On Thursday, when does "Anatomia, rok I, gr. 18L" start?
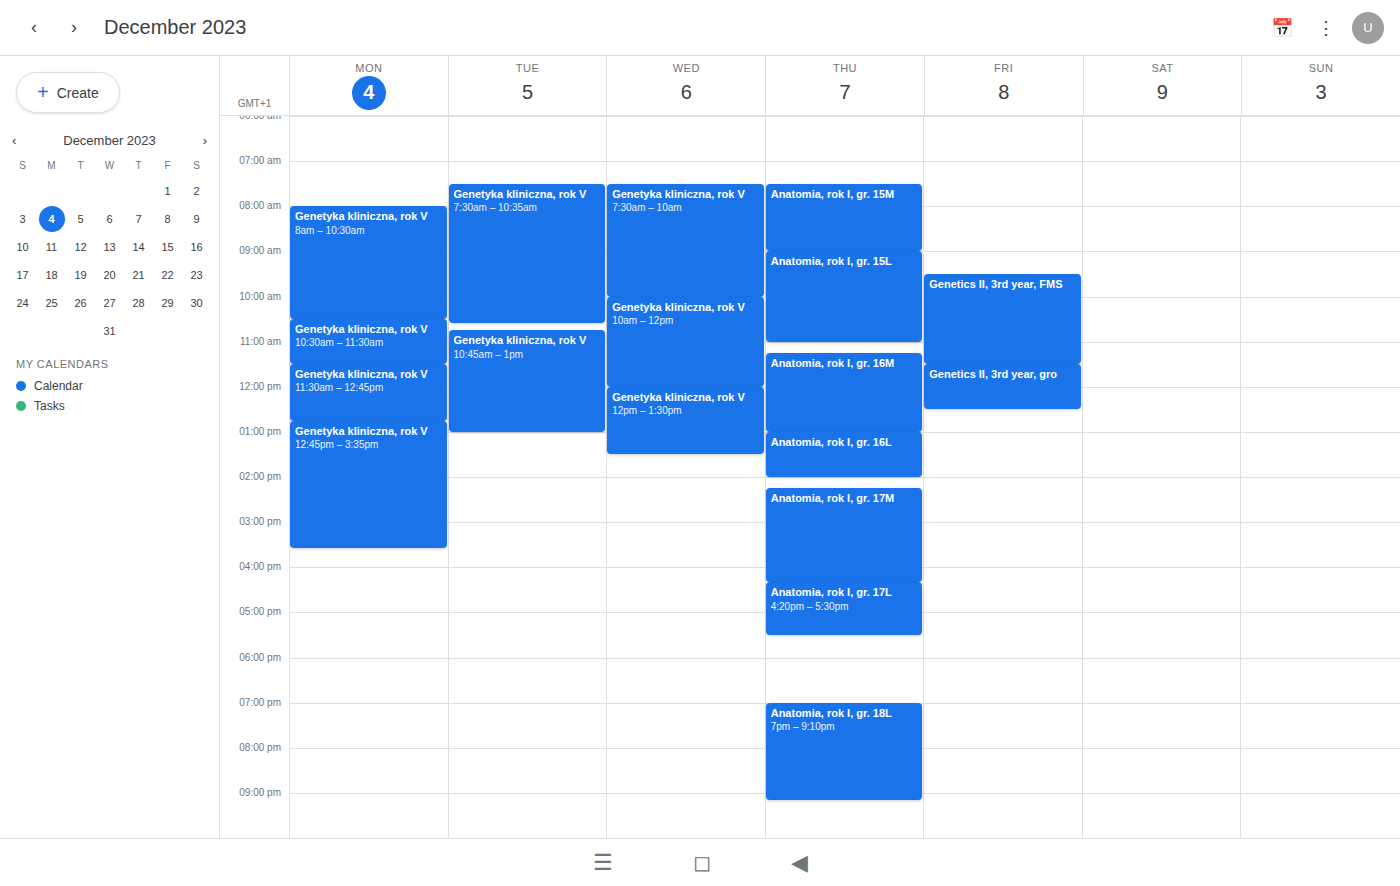
19:00